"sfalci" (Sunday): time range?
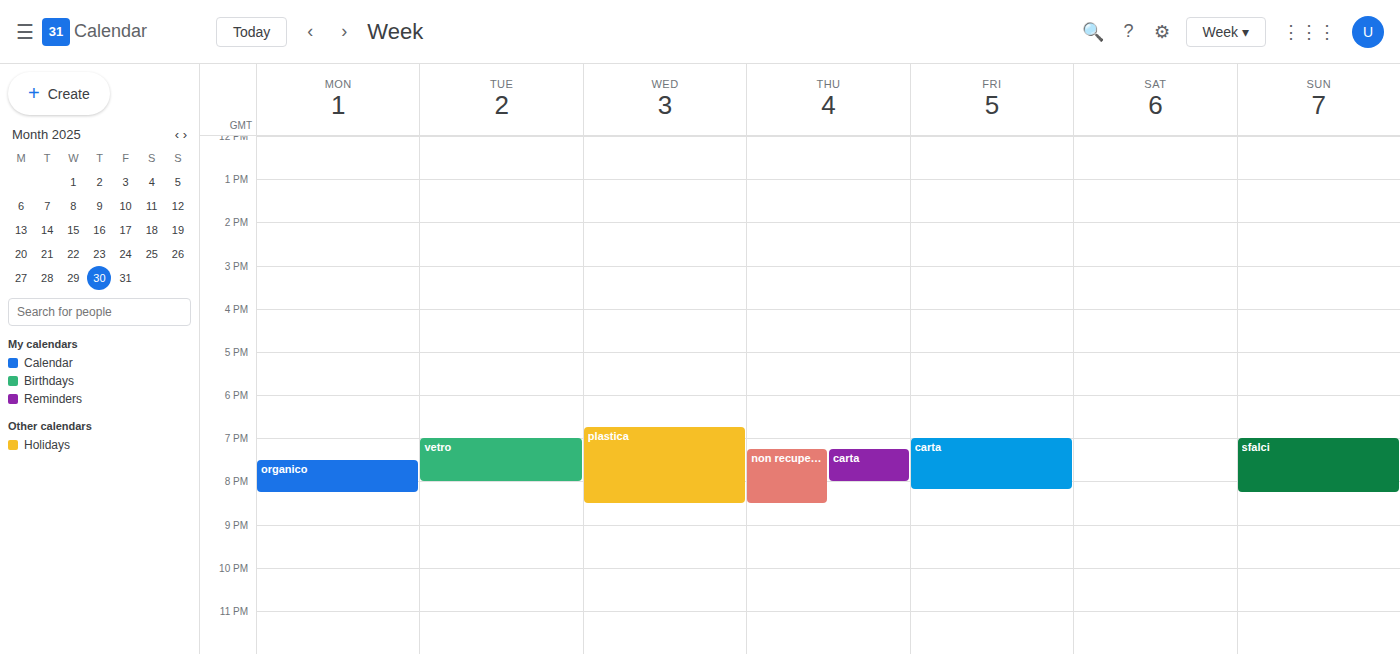
7:00 PM to 8:15 PM